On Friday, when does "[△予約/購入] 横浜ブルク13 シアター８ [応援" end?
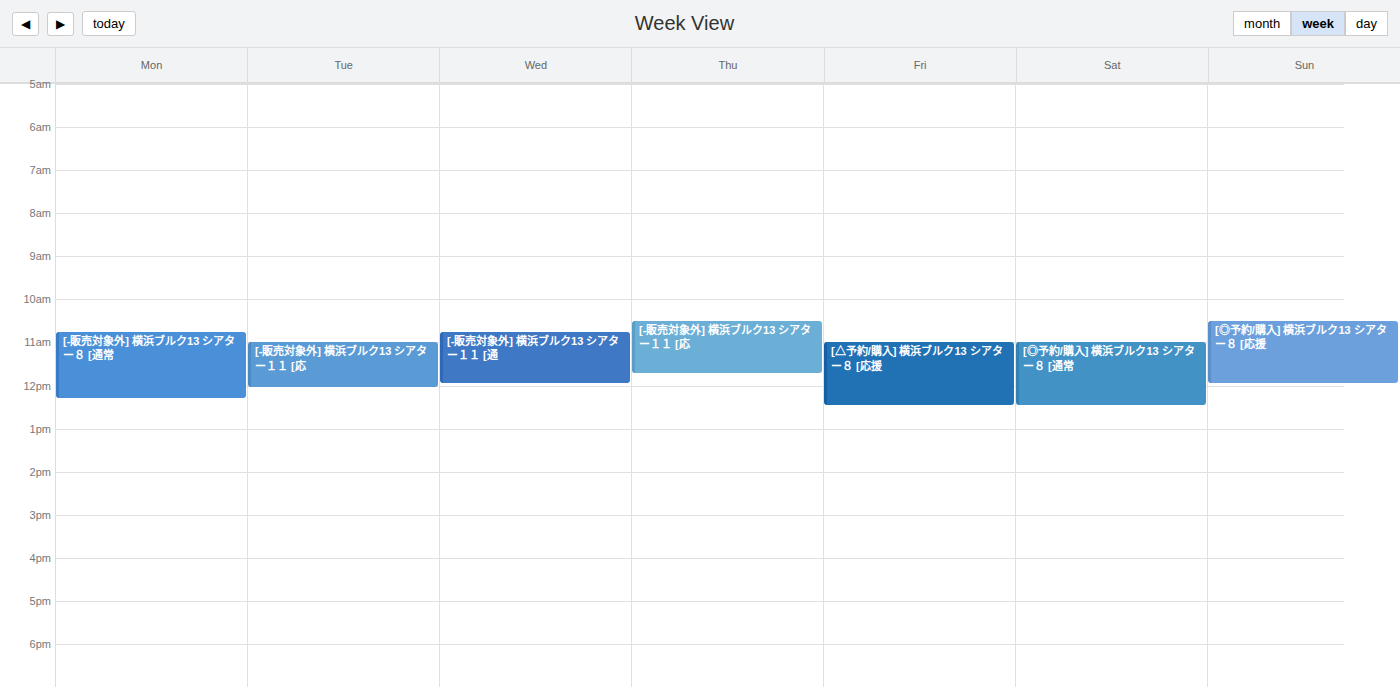
12:30 PM